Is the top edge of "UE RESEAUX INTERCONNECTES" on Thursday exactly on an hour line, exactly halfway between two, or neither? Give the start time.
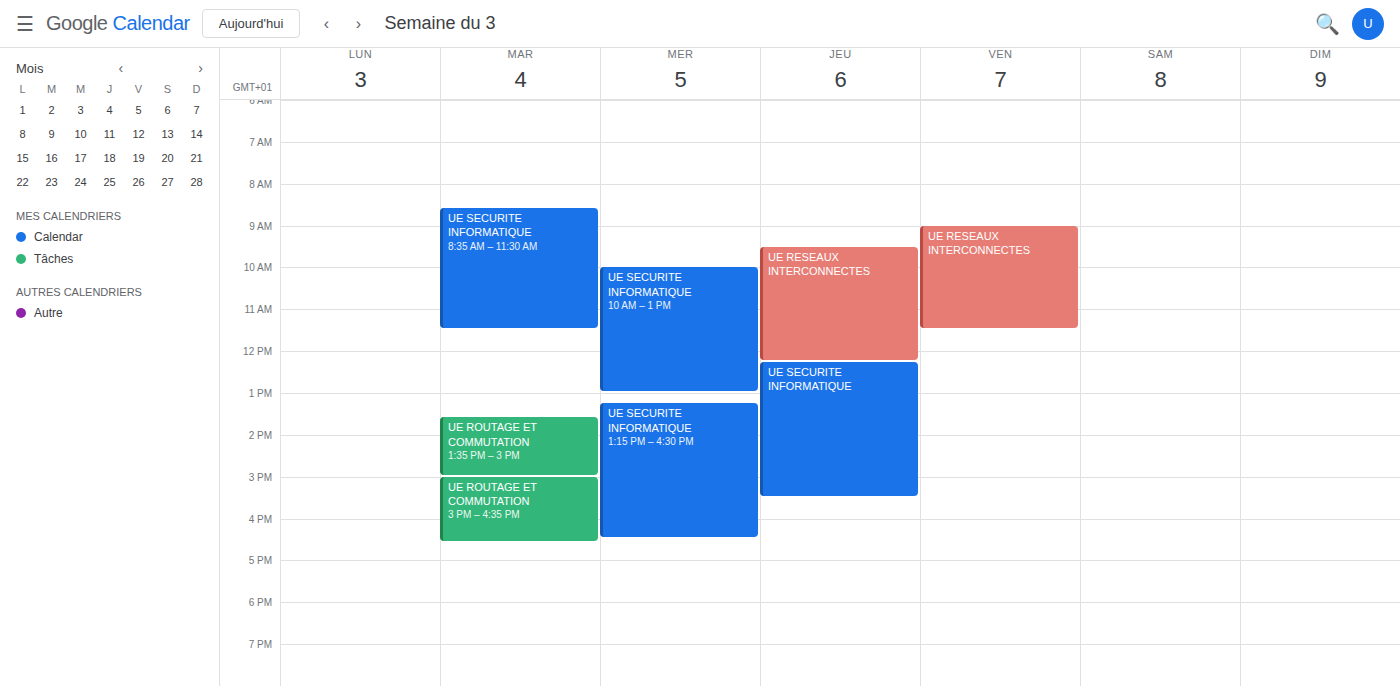
9:30 AM -- halfway between the 9 AM and 10 AM lines.